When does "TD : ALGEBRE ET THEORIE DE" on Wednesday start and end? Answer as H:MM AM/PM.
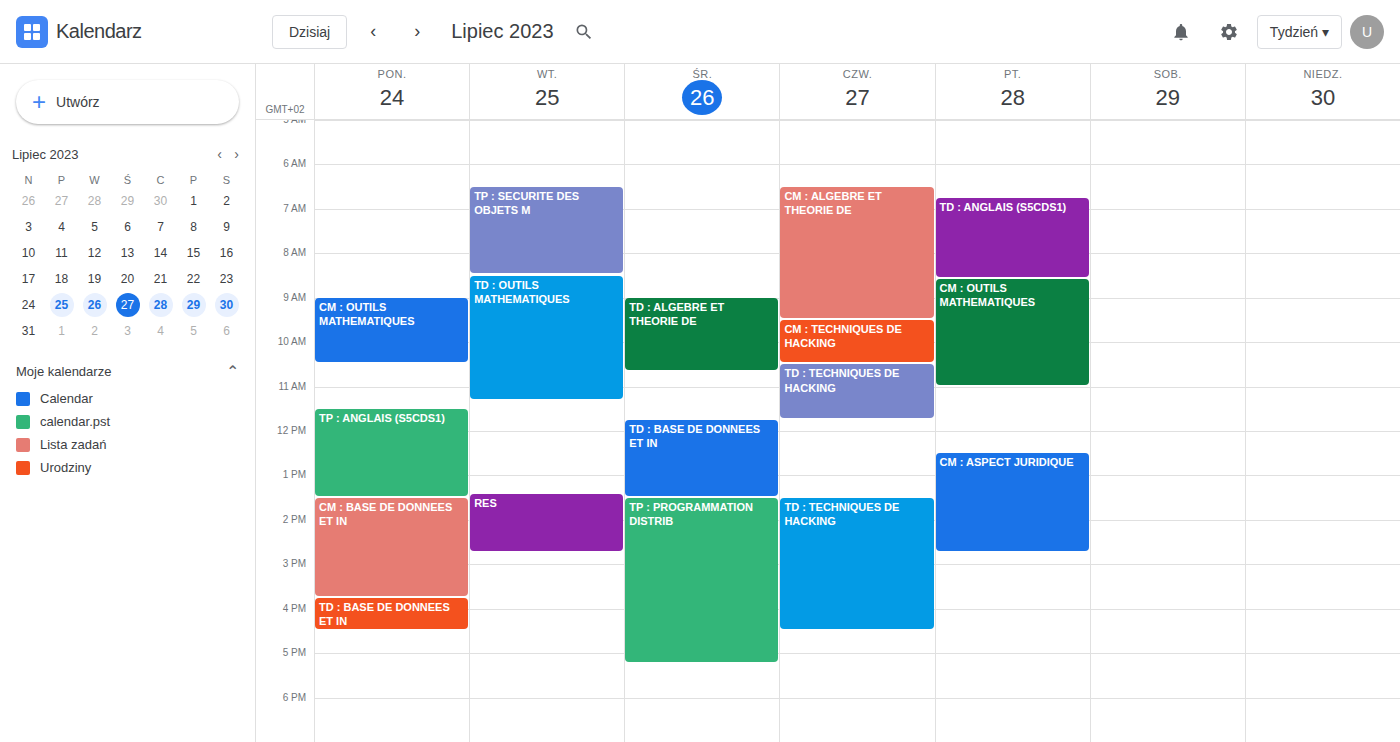
9:00 AM to 10:40 AM